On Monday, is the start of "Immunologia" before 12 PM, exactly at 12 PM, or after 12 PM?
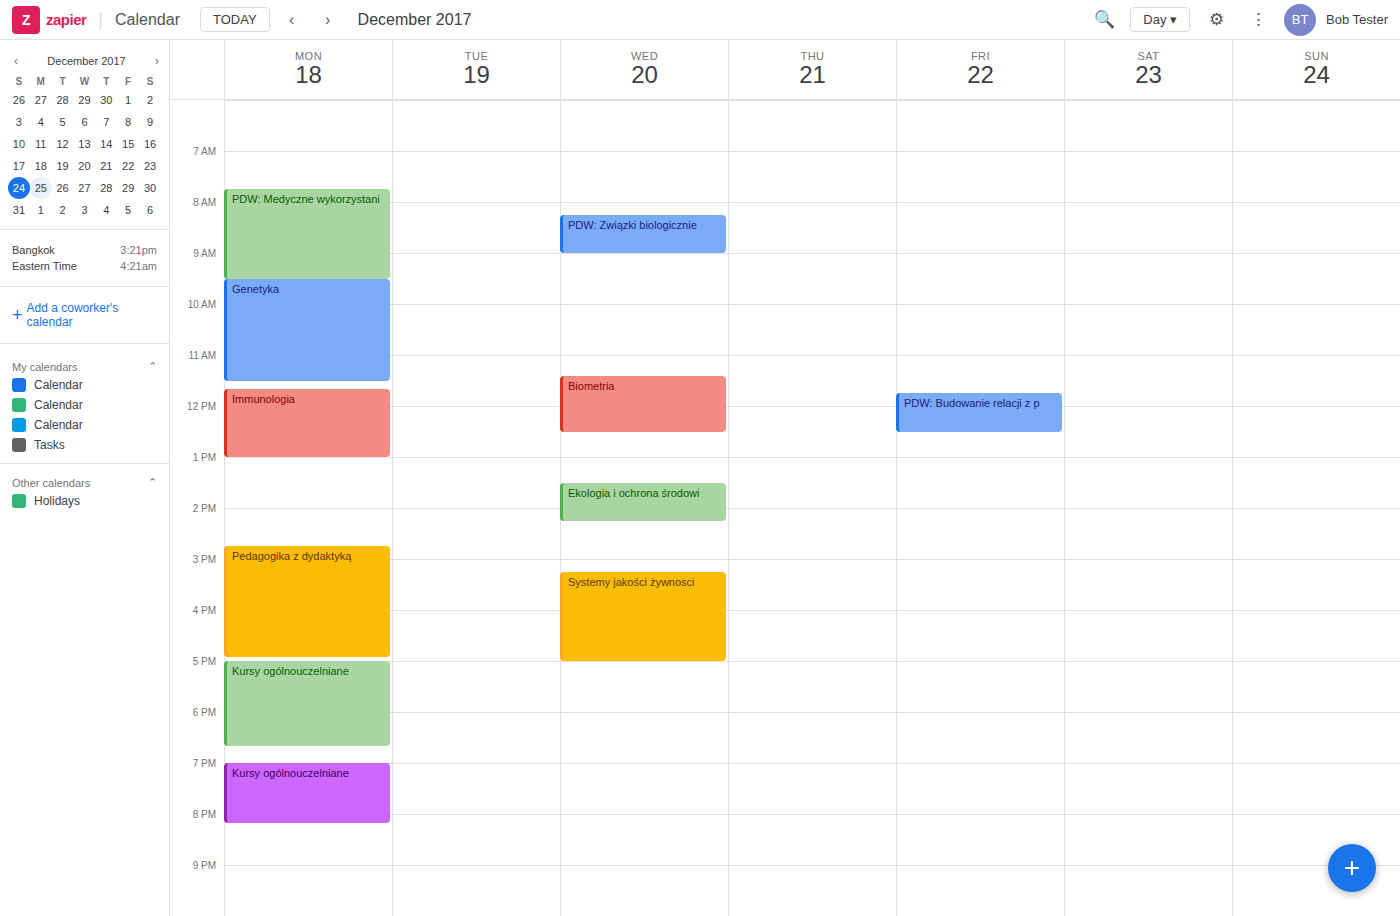
11:40 AM -- before 12 PM, 20 minutes above the 12 PM line.